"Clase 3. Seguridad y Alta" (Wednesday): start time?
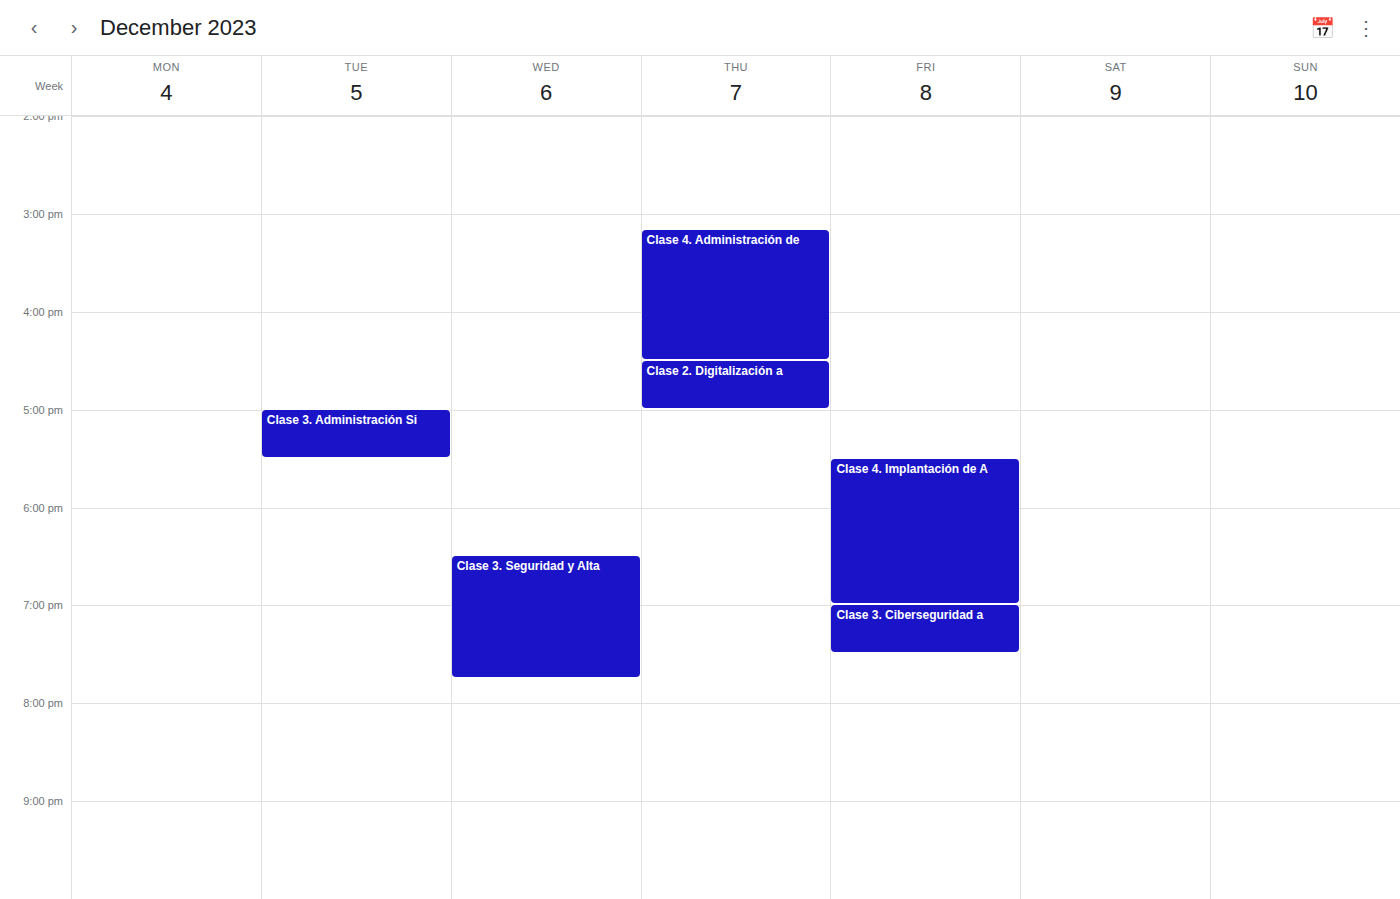
6:30 PM